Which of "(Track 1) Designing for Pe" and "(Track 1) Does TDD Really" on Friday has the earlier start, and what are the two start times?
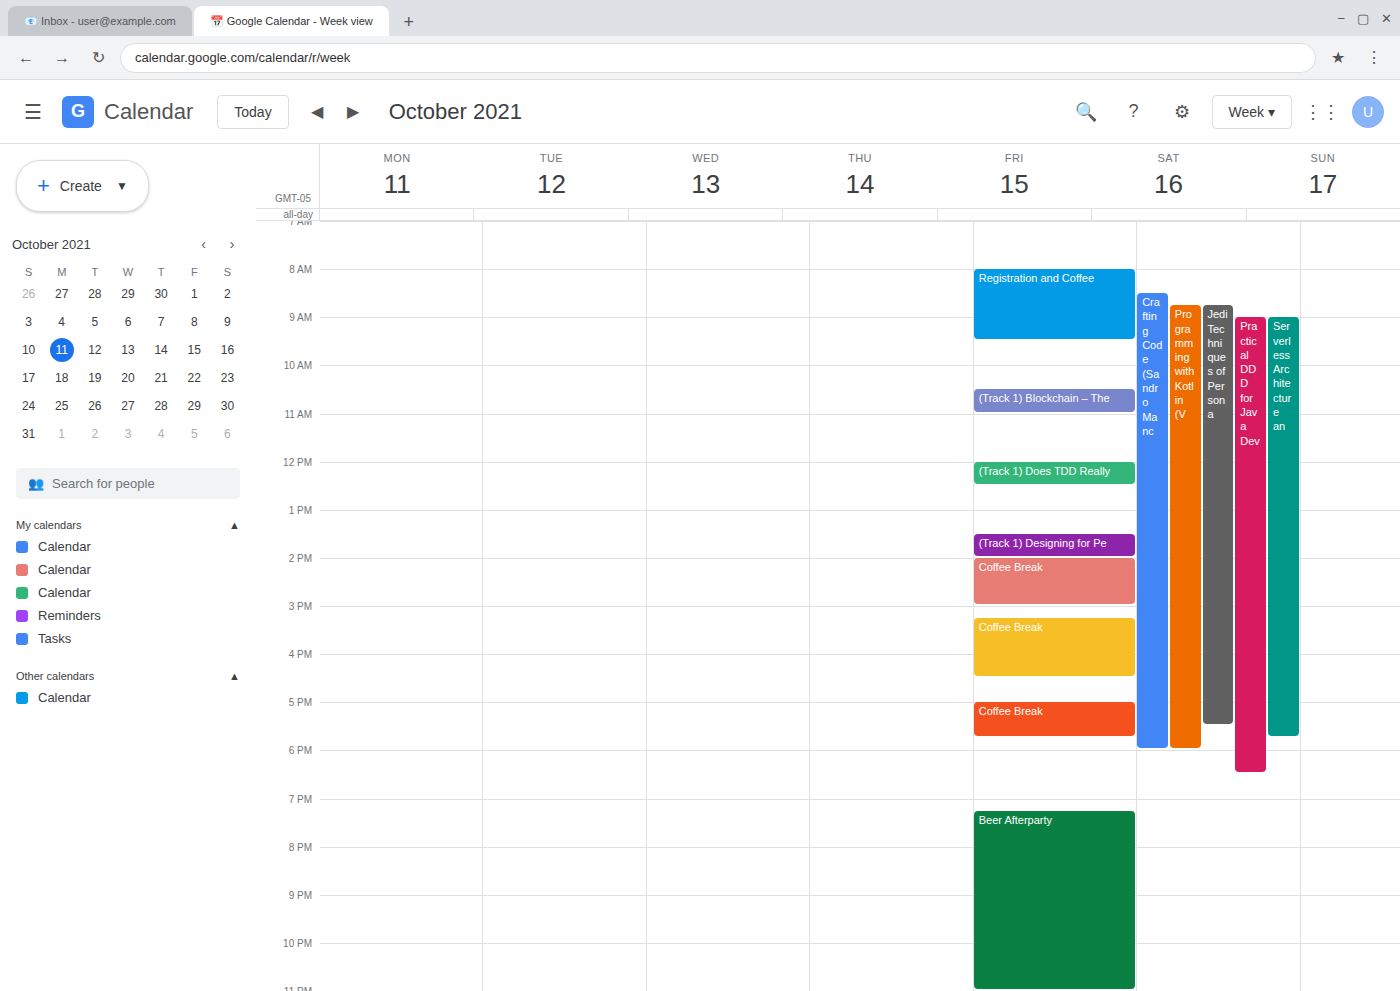
"(Track 1) Does TDD Really" 12:00 PM; "(Track 1) Designing for Pe" 1:30 PM.